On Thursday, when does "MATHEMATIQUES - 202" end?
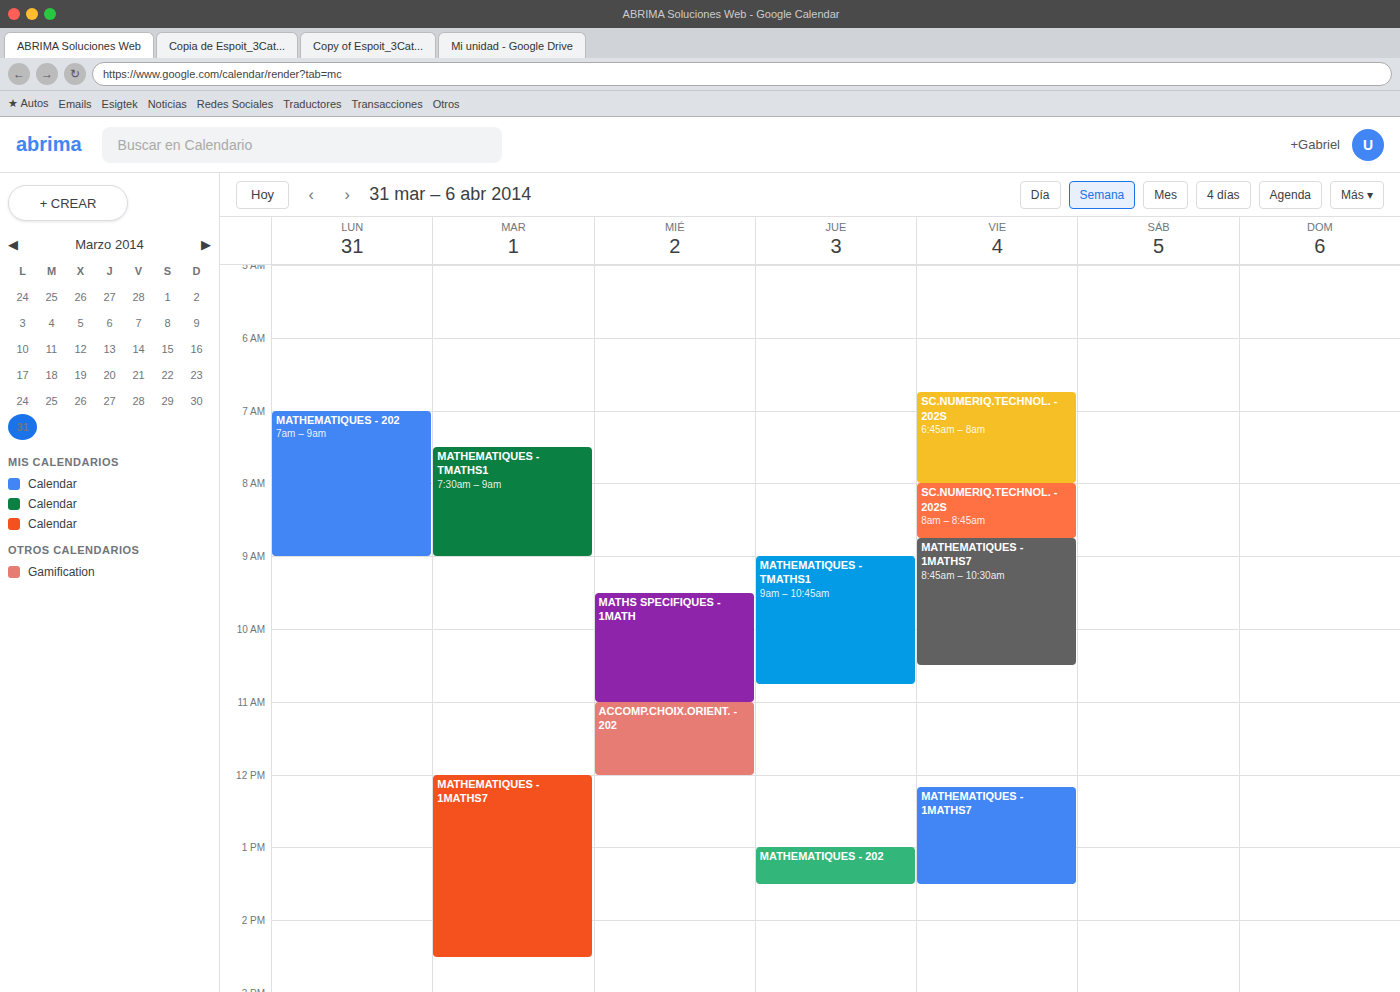
1:30 PM